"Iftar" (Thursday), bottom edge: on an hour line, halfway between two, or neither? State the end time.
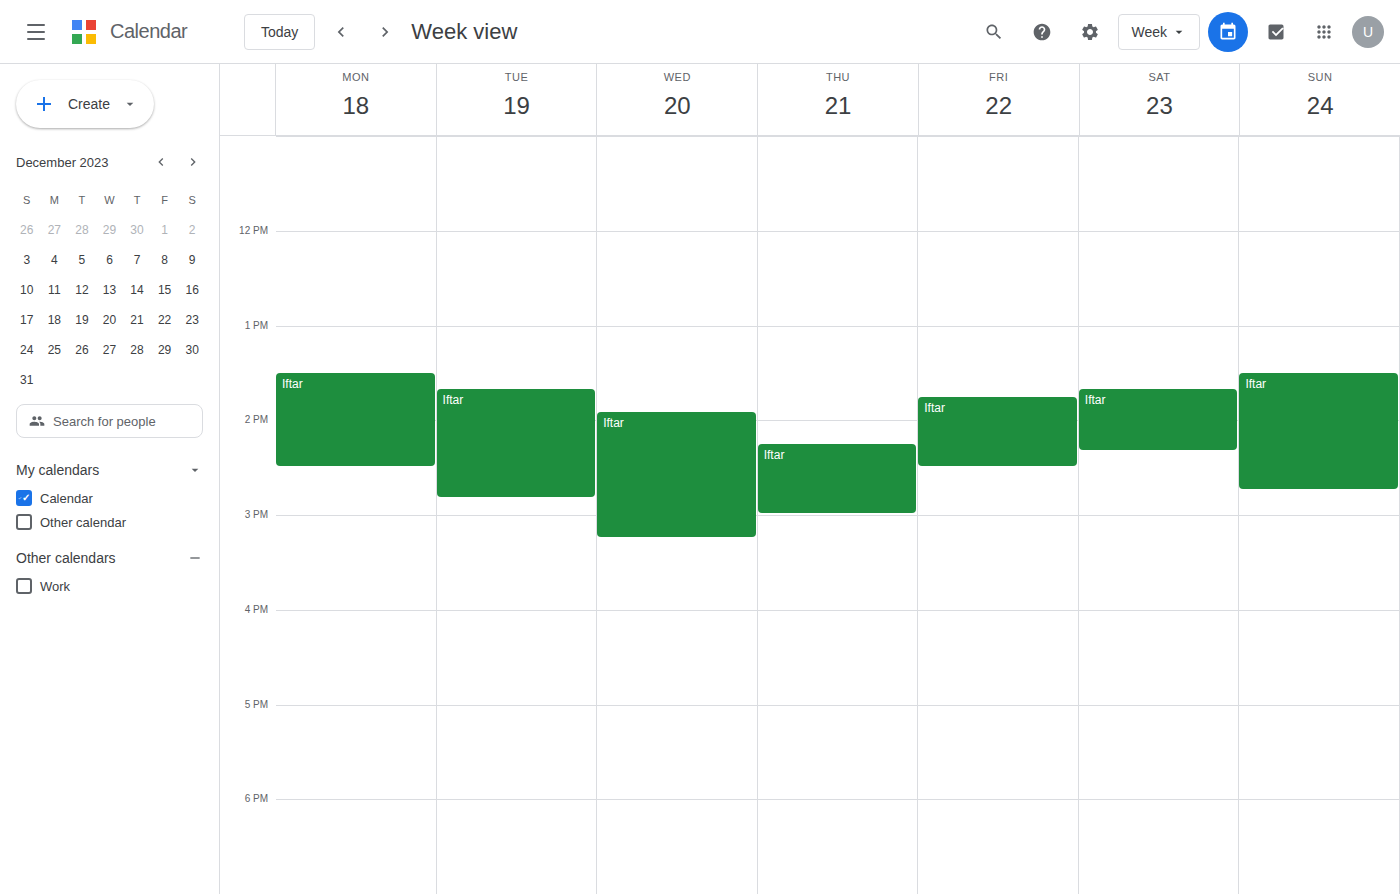
3:00 PM -- exactly on the 3 PM line.